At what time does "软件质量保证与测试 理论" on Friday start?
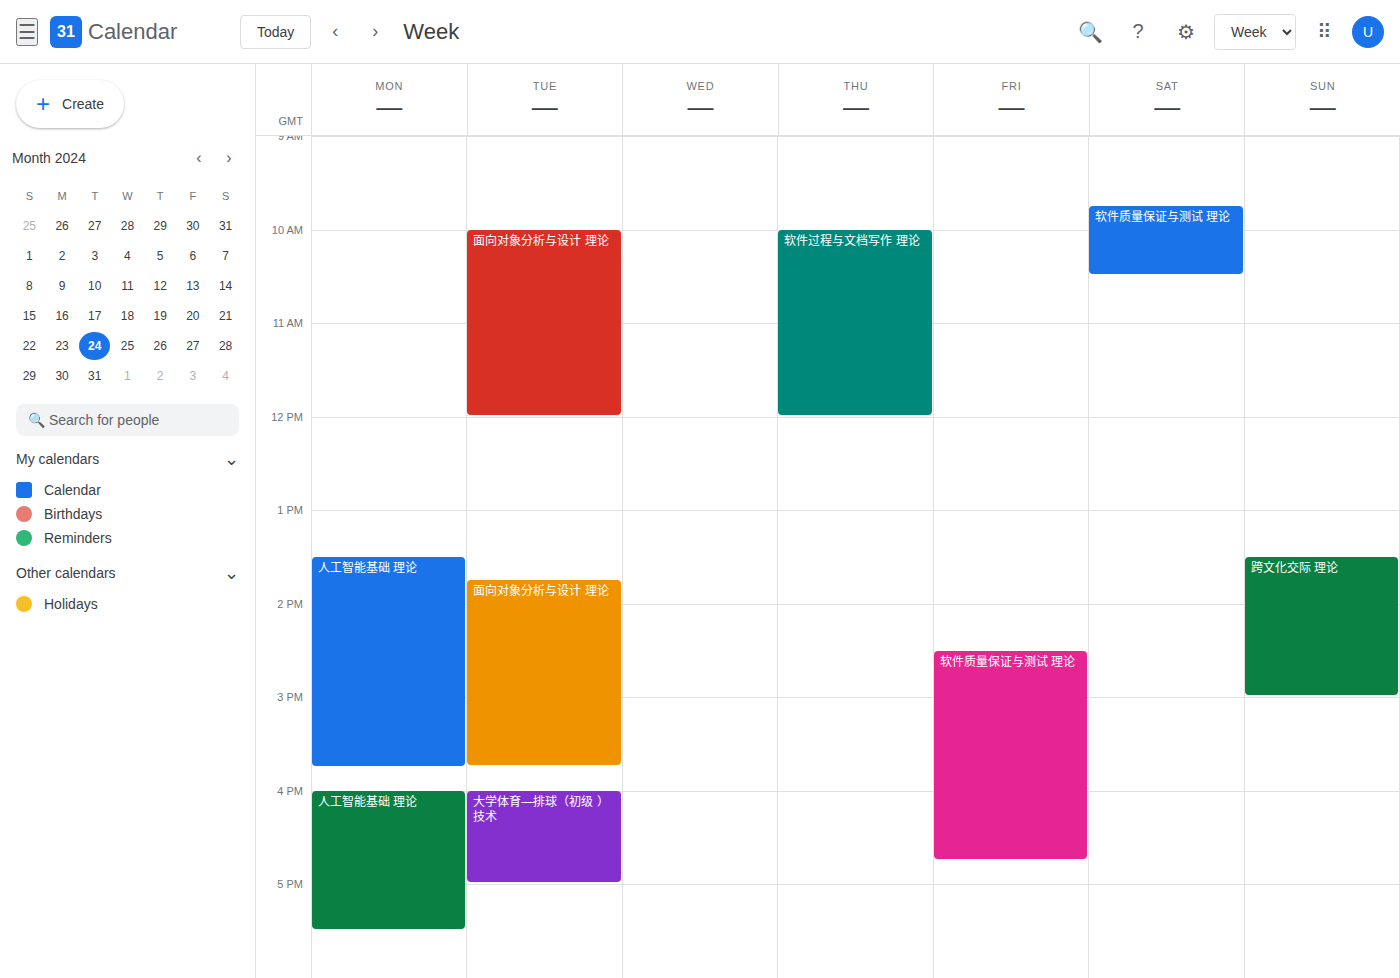
14:30